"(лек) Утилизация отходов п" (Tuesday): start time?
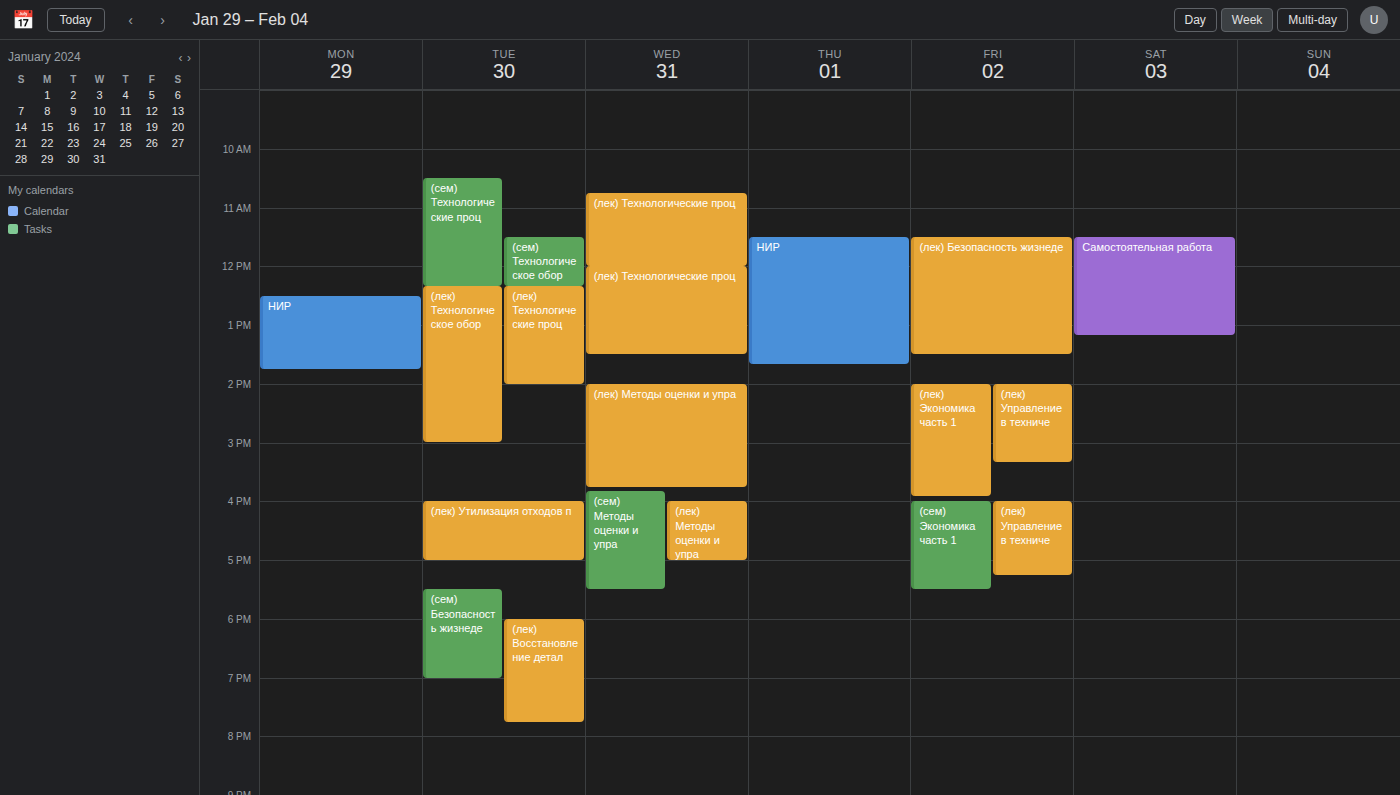
4:00 PM